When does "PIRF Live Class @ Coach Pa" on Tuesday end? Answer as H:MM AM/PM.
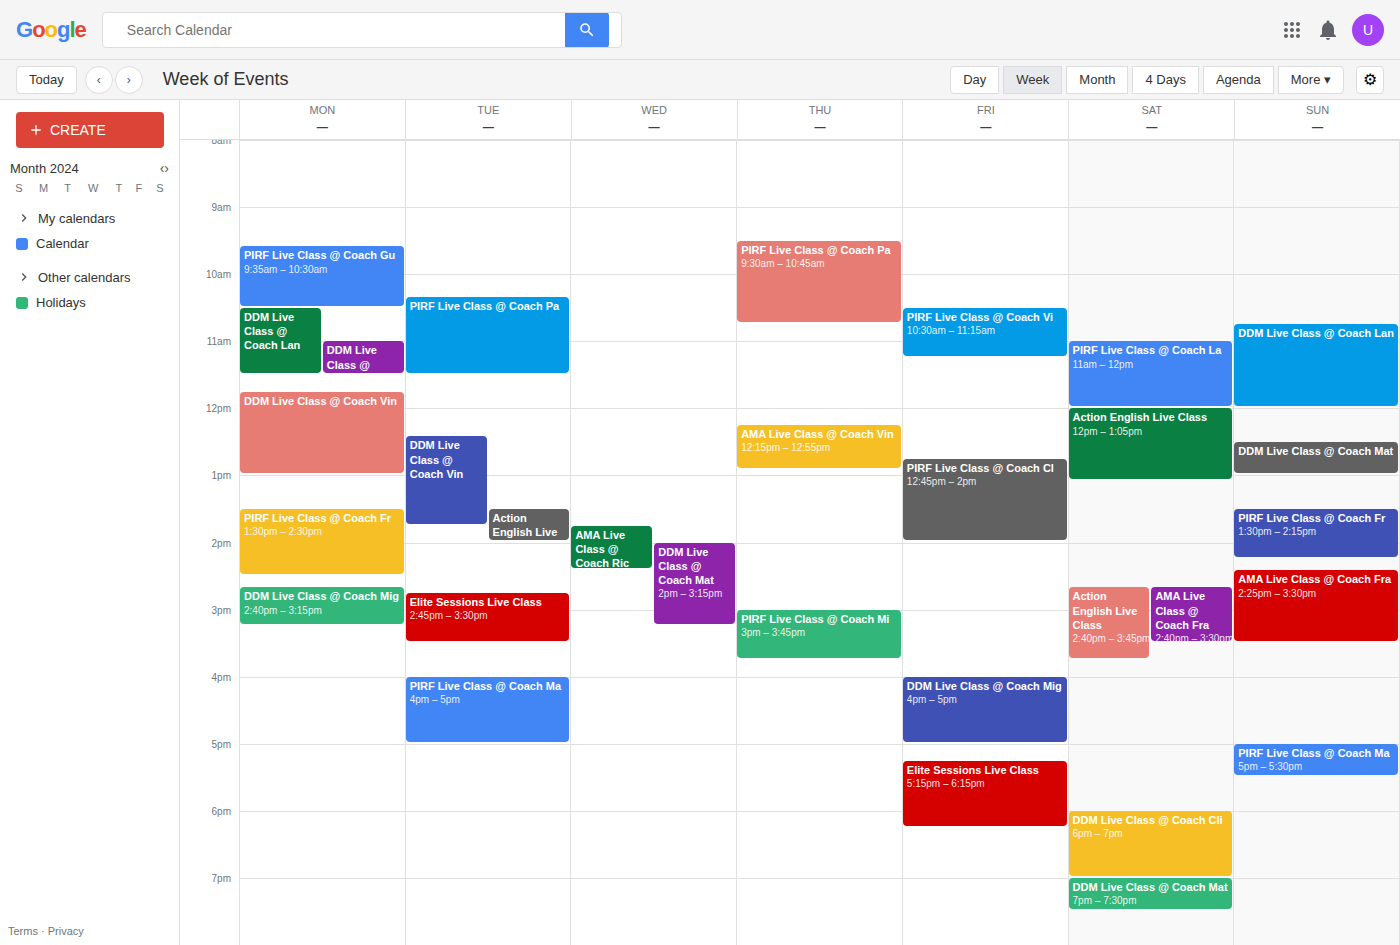
11:30 AM